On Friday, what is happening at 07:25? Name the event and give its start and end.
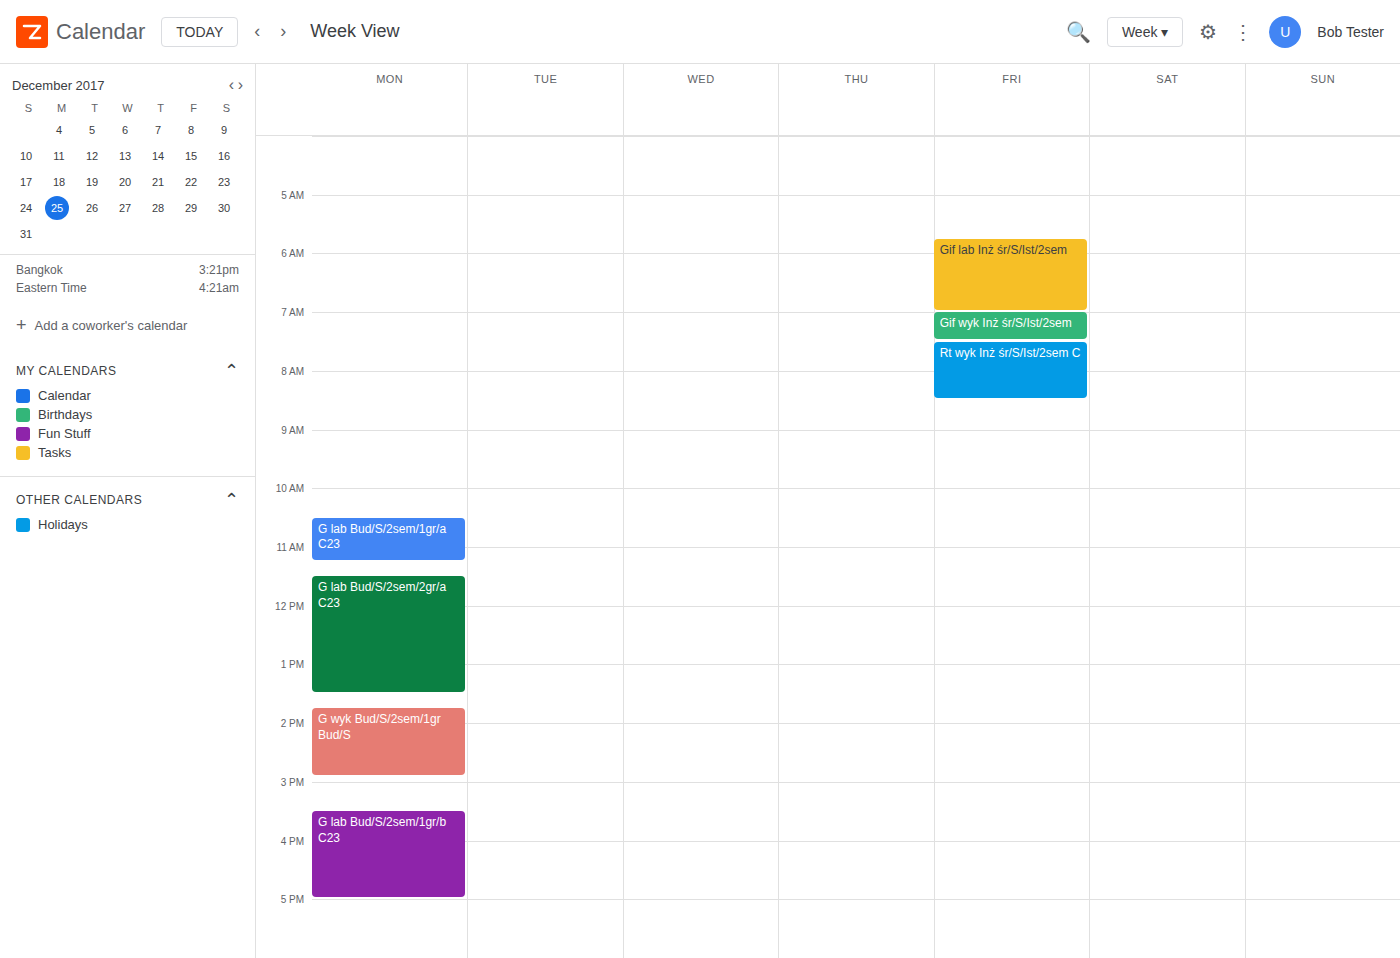
"Gif wyk Inż śr/S/Ist/2sem", 07:00 to 07:30